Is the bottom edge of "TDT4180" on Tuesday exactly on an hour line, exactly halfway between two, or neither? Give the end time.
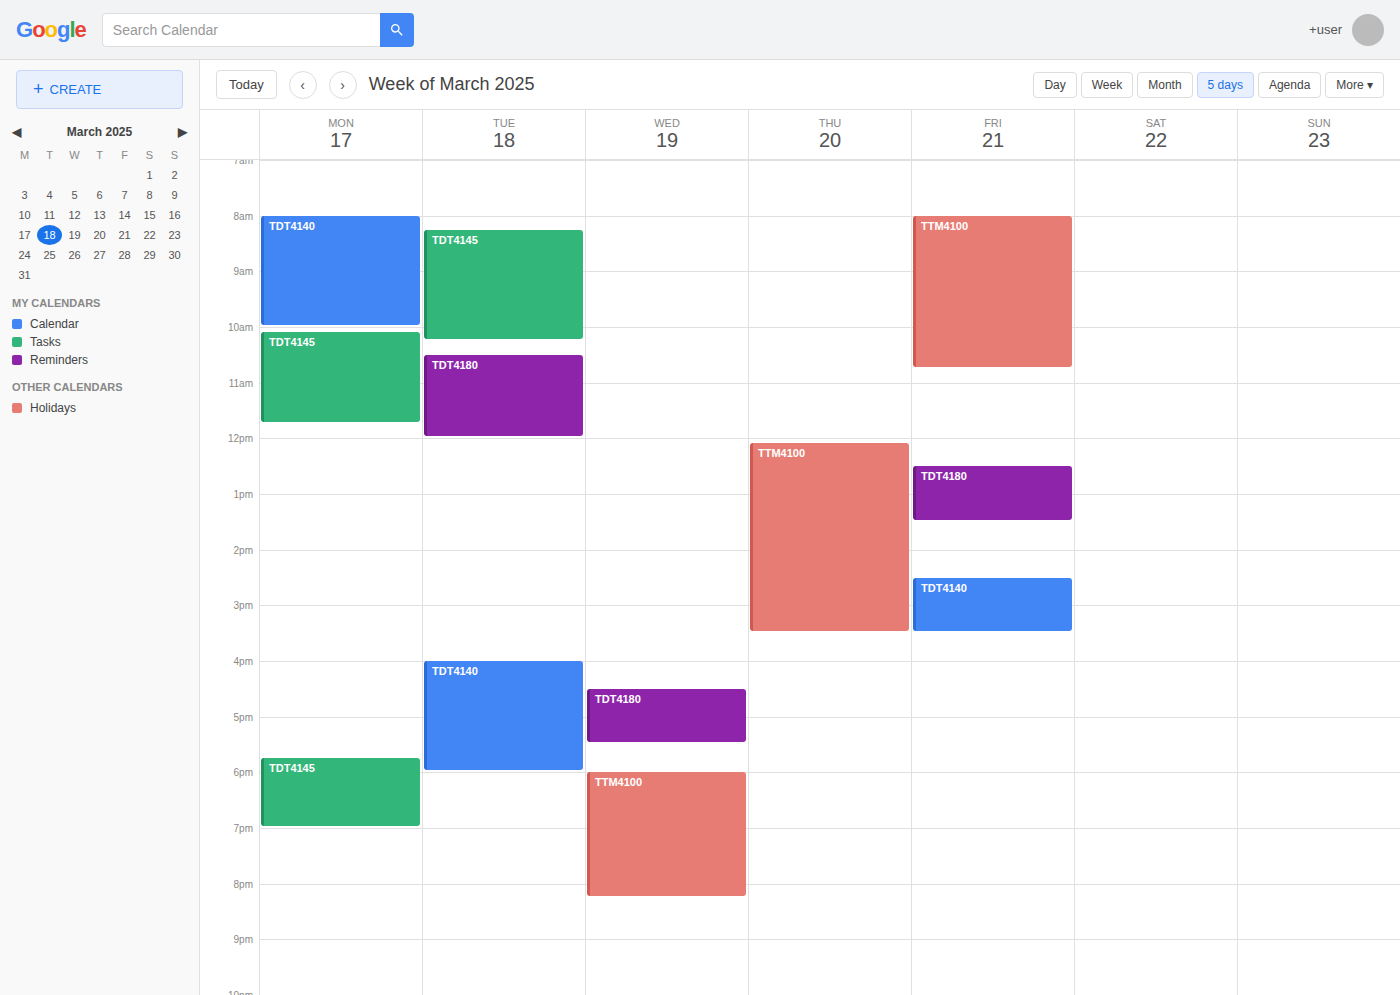
12:00 PM -- exactly on the 12 PM line.